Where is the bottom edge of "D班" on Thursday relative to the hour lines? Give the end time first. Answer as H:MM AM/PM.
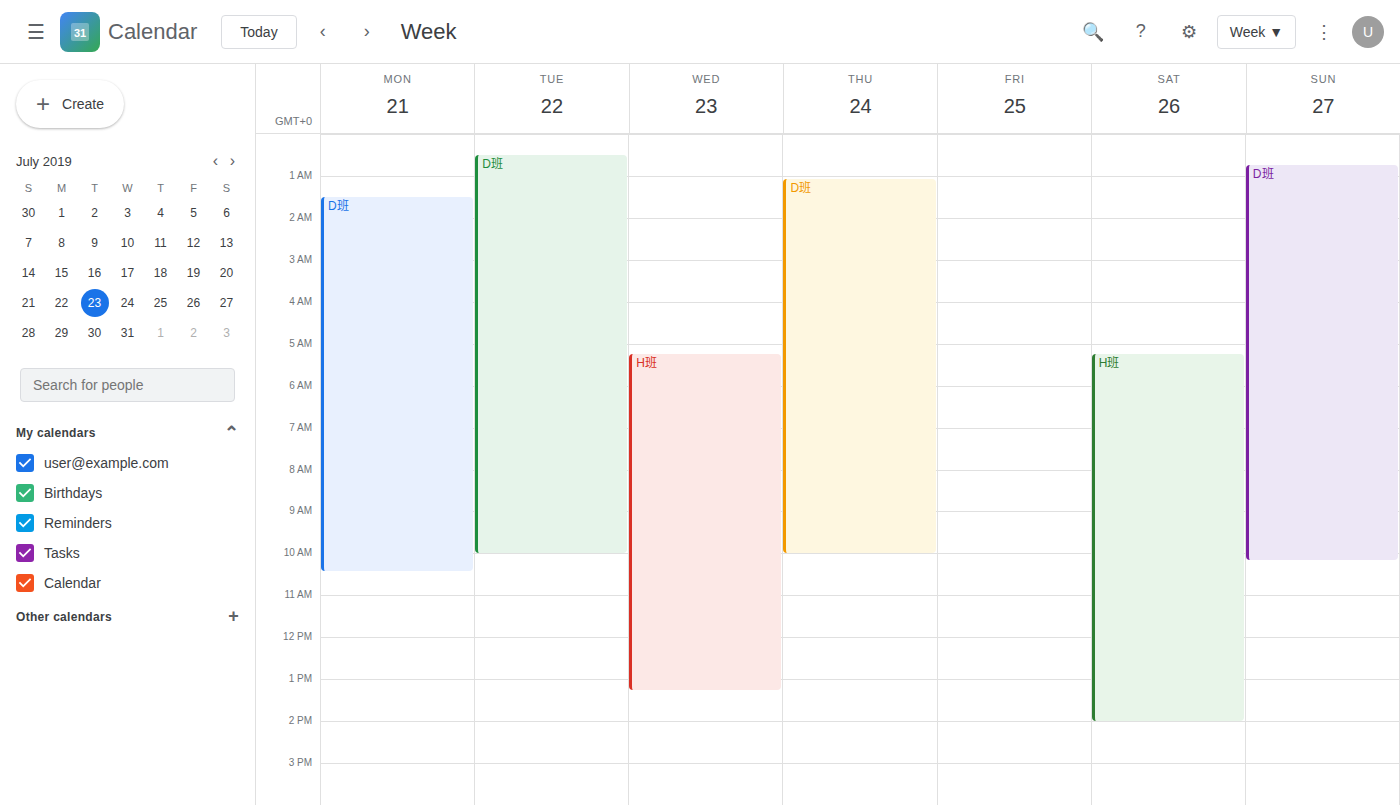
10:00 AM -- exactly on the 10 AM line.